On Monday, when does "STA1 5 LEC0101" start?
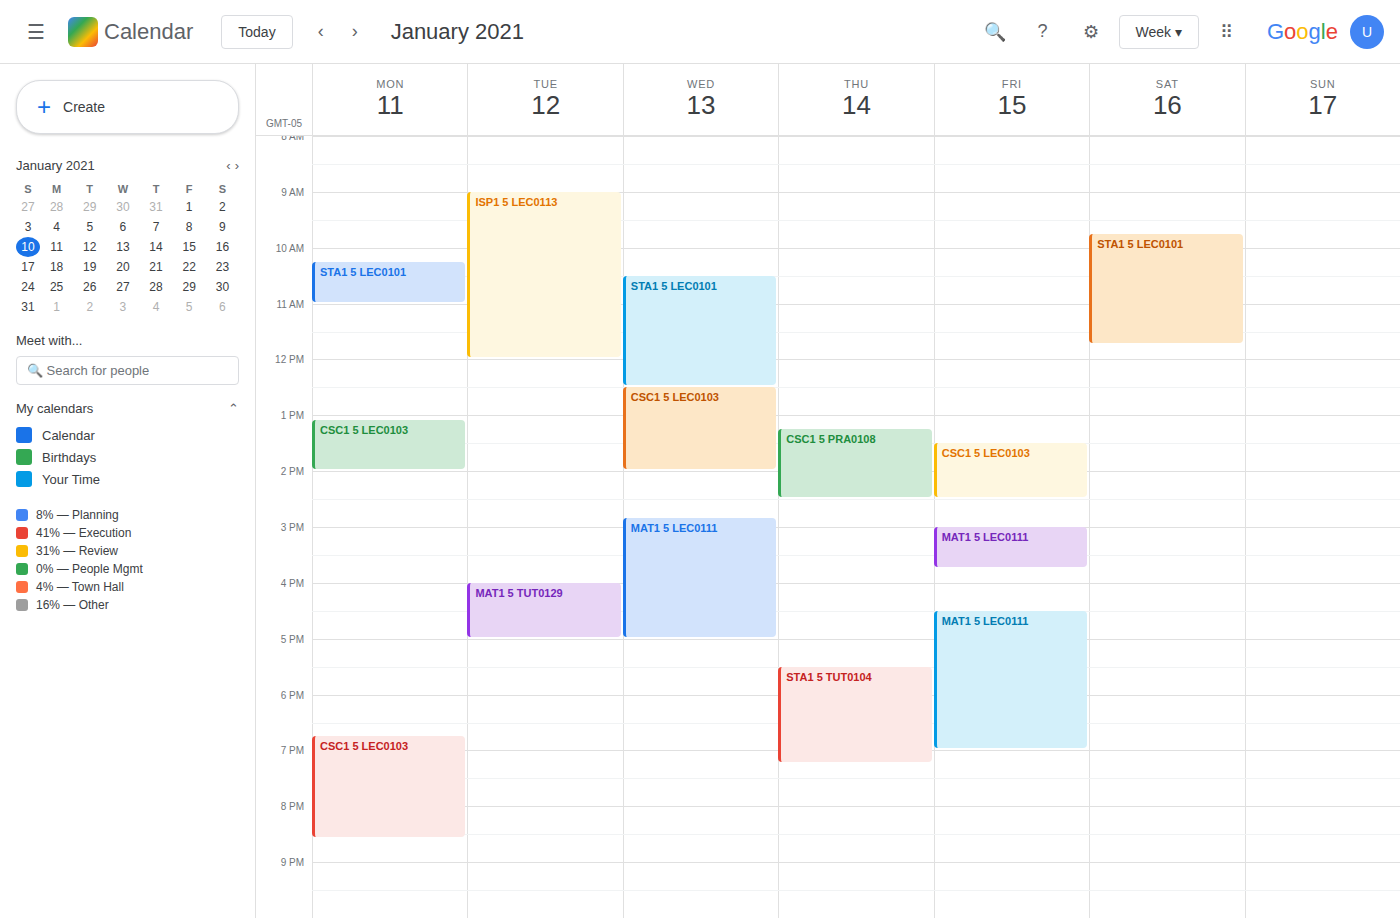
10:15 AM